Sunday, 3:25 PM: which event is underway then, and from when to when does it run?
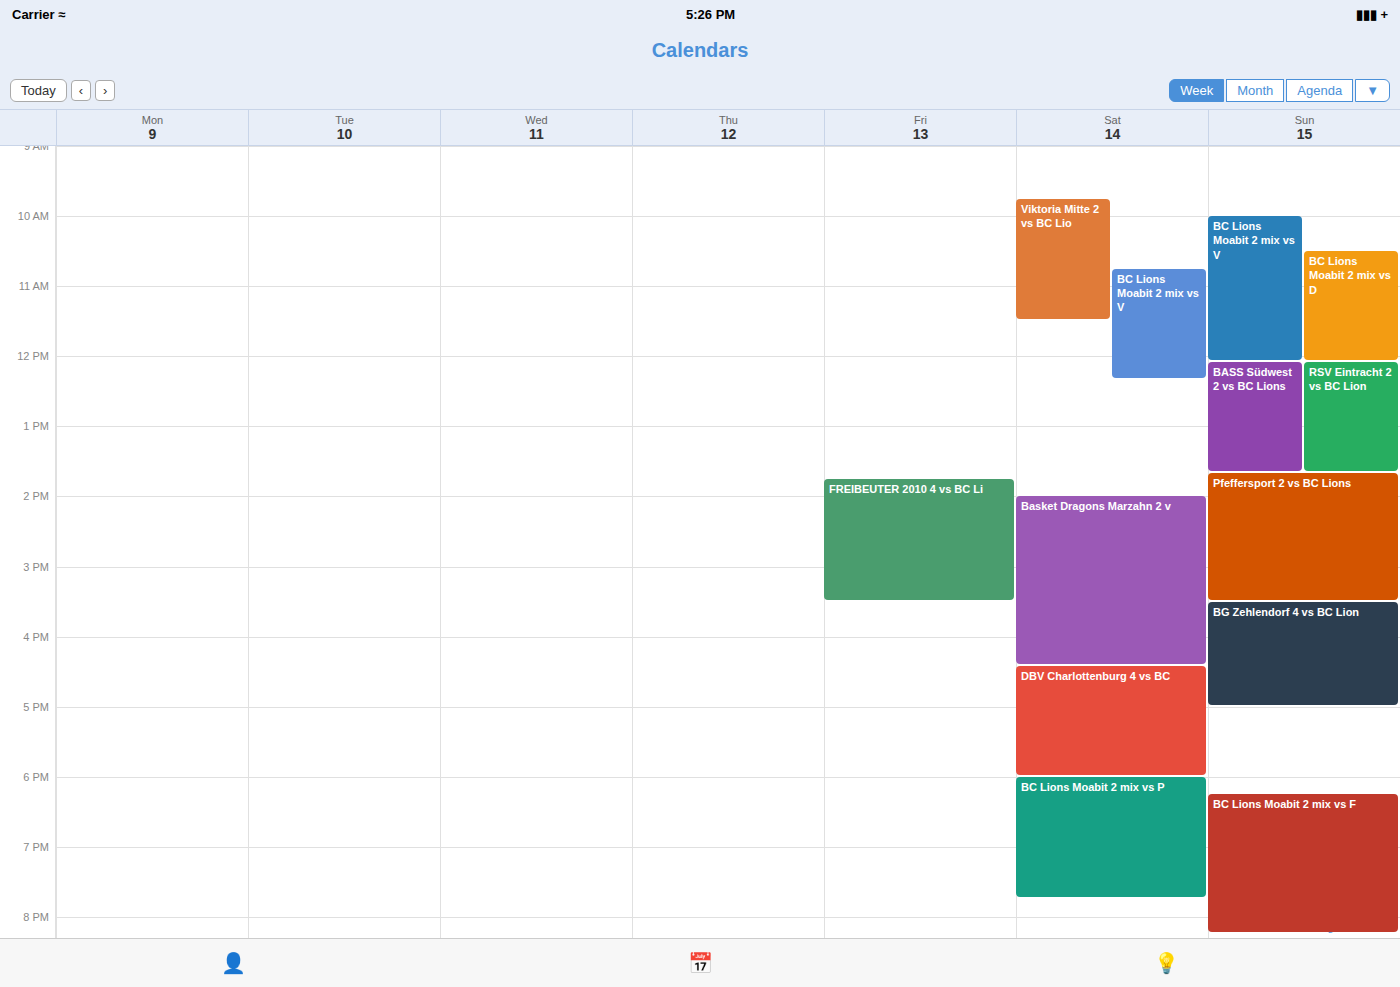
"Pfeffersport 2 vs BC Lions", 1:40 PM to 3:30 PM